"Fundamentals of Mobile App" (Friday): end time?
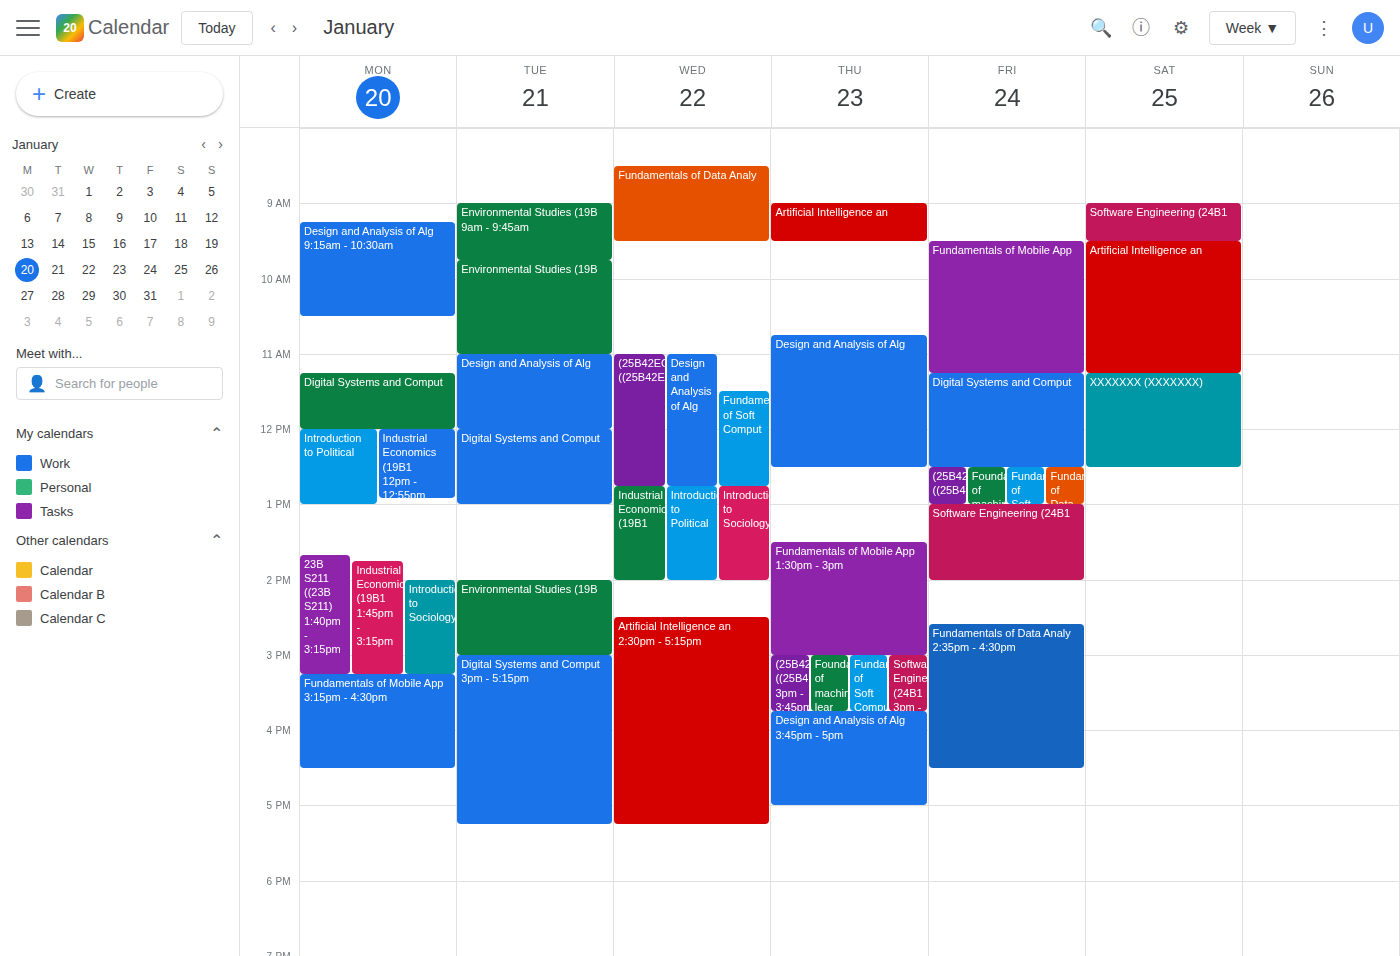
11:15